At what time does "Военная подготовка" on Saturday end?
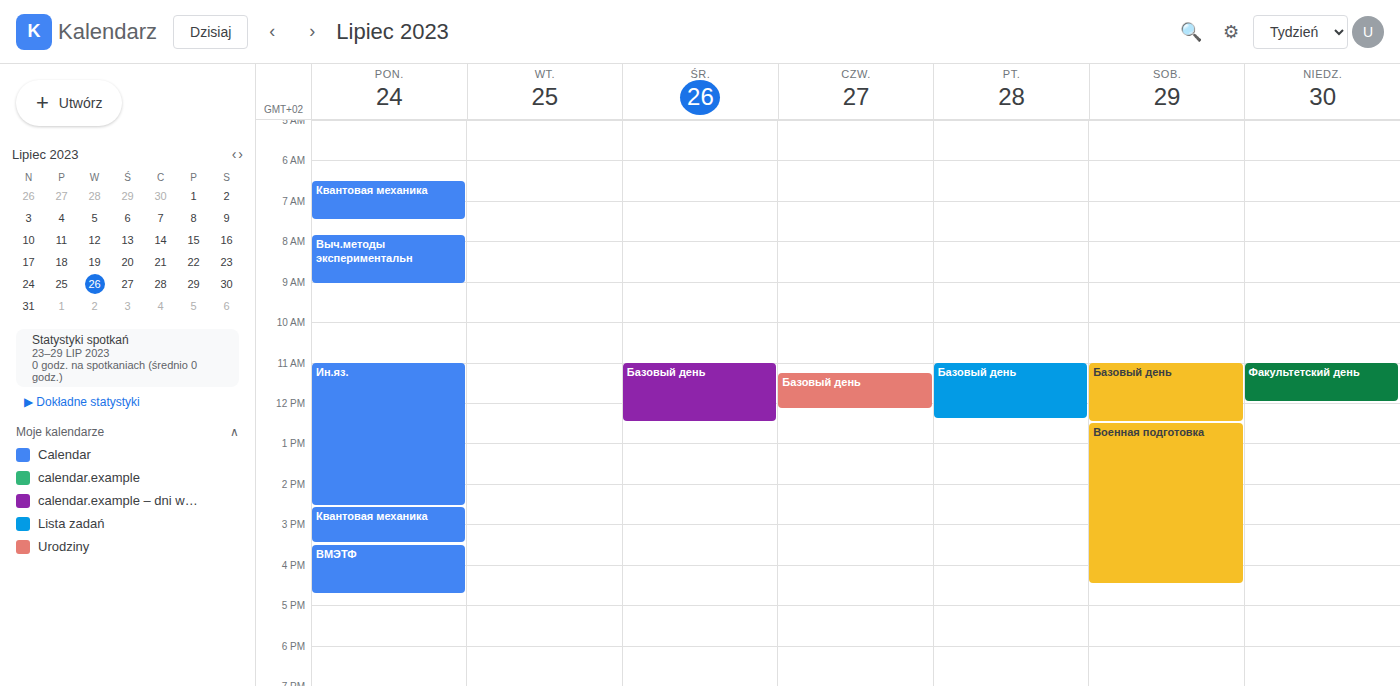
4:30 PM